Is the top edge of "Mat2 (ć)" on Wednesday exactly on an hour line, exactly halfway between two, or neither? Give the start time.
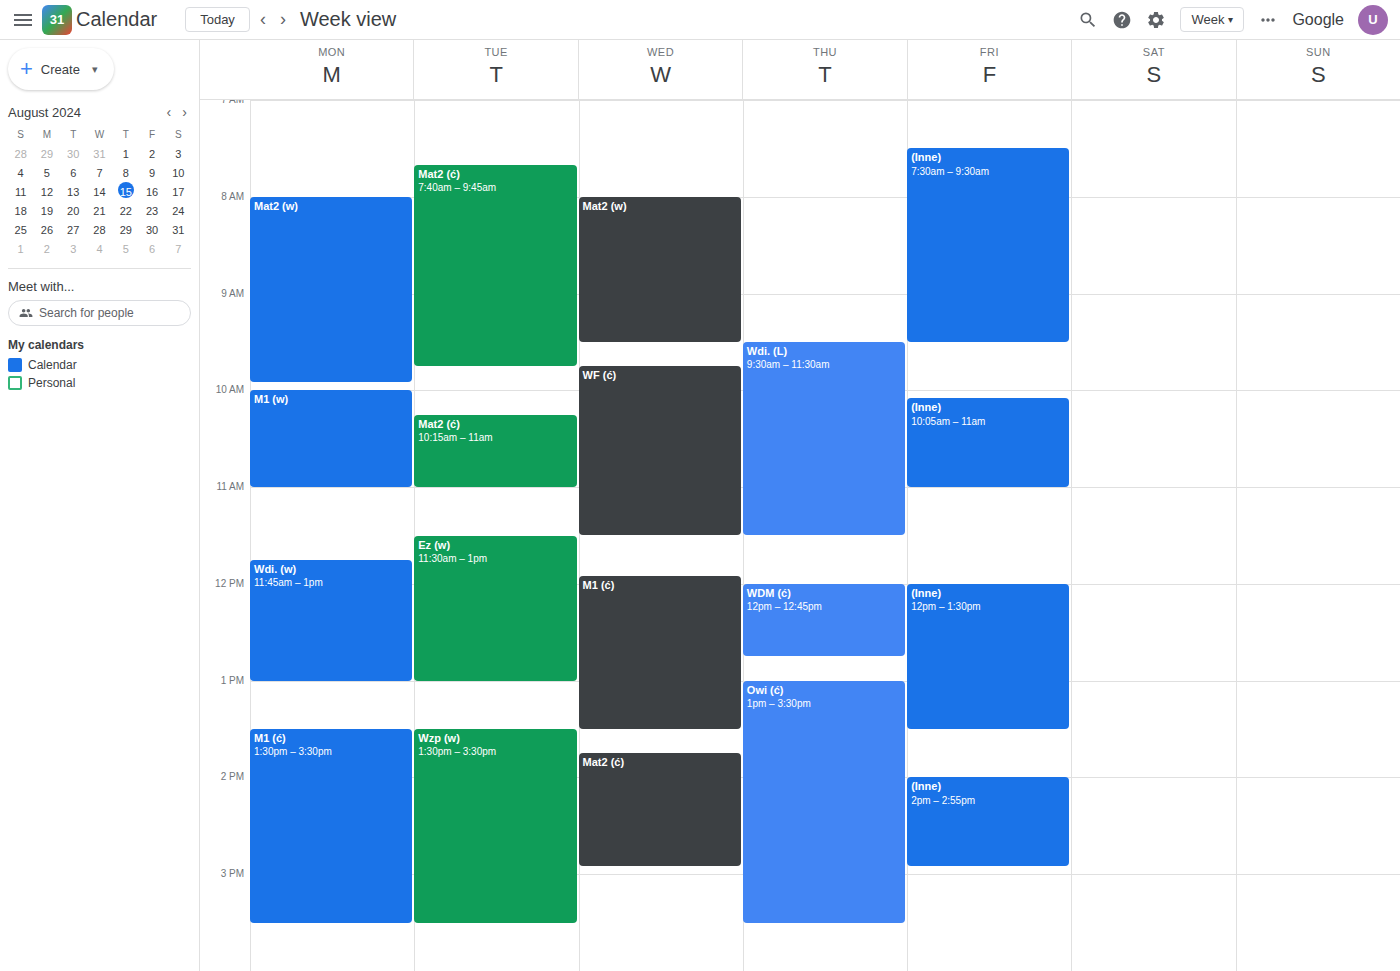
1:45 PM -- neither: three quarters of the way from the 1 PM line to the 2 PM line.